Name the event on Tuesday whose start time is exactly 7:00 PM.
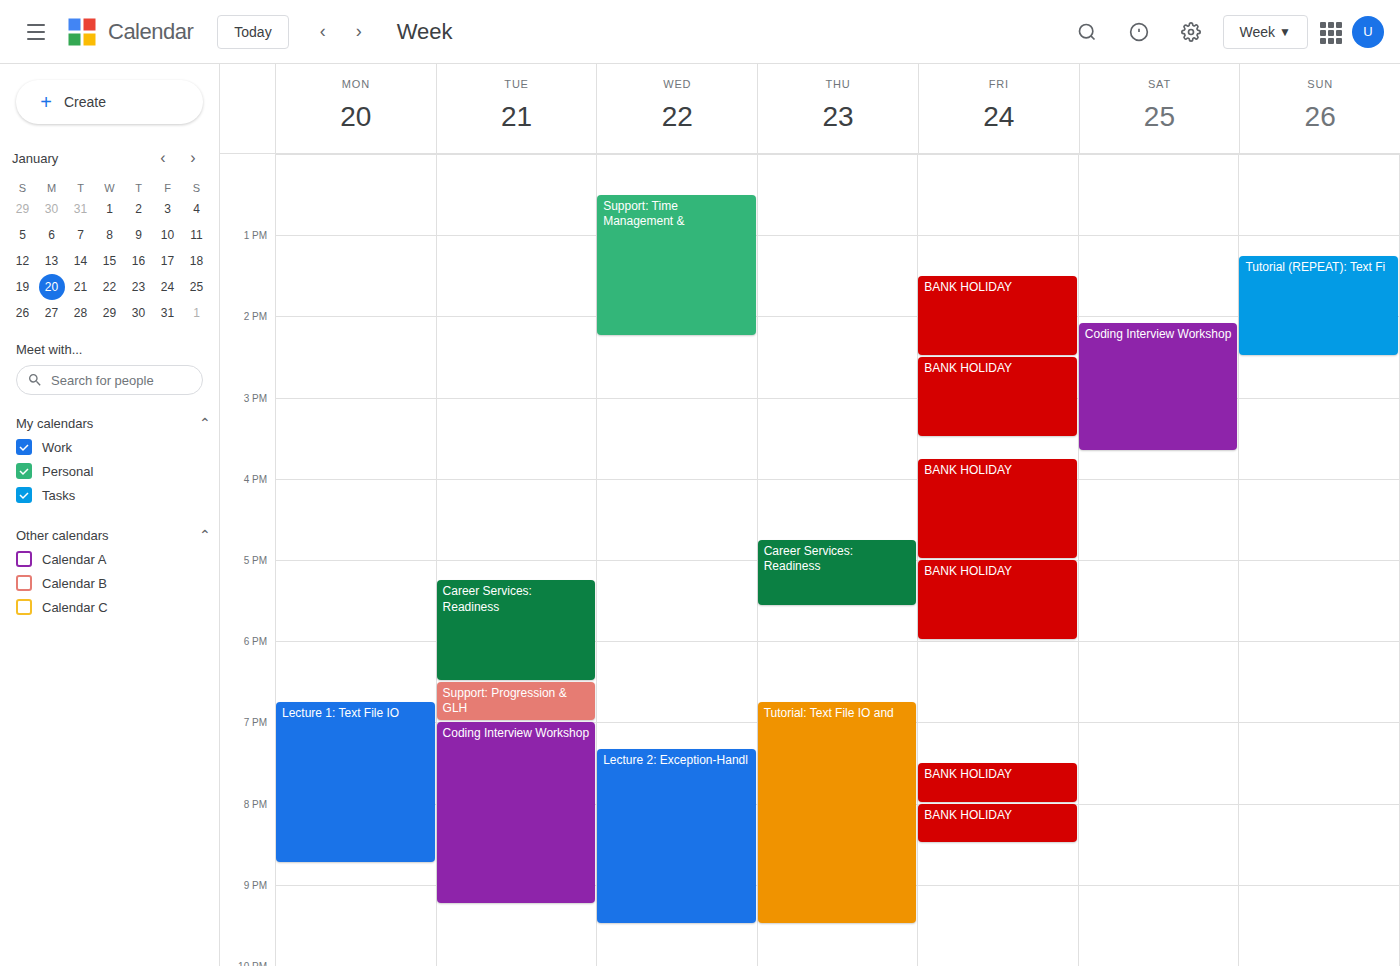
"Coding Interview Workshop"